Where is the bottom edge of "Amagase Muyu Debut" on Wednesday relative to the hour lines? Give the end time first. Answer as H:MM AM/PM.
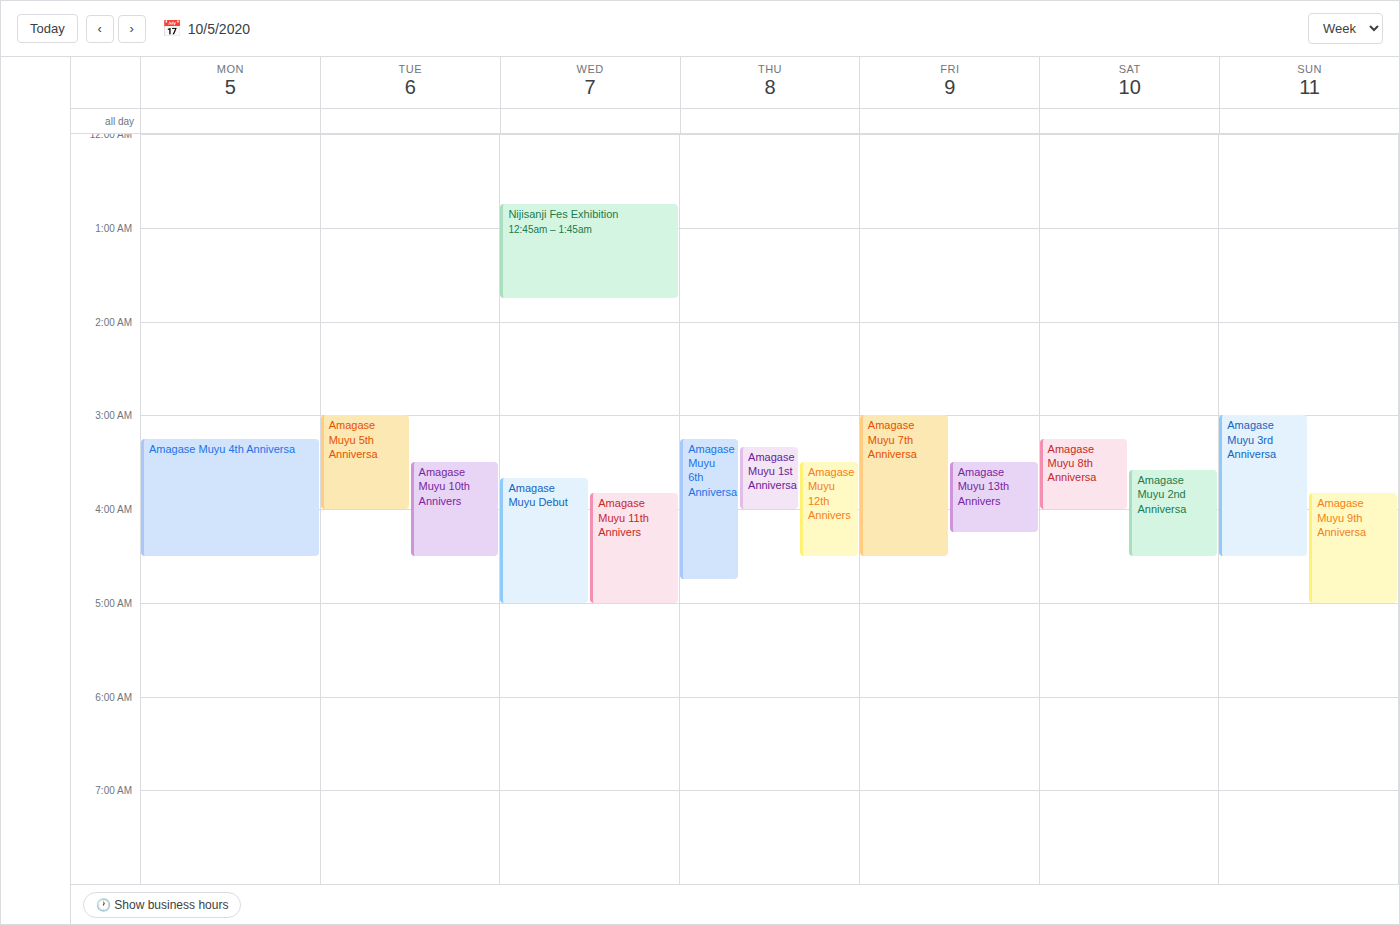
5:00 AM -- exactly on the 5 AM line.